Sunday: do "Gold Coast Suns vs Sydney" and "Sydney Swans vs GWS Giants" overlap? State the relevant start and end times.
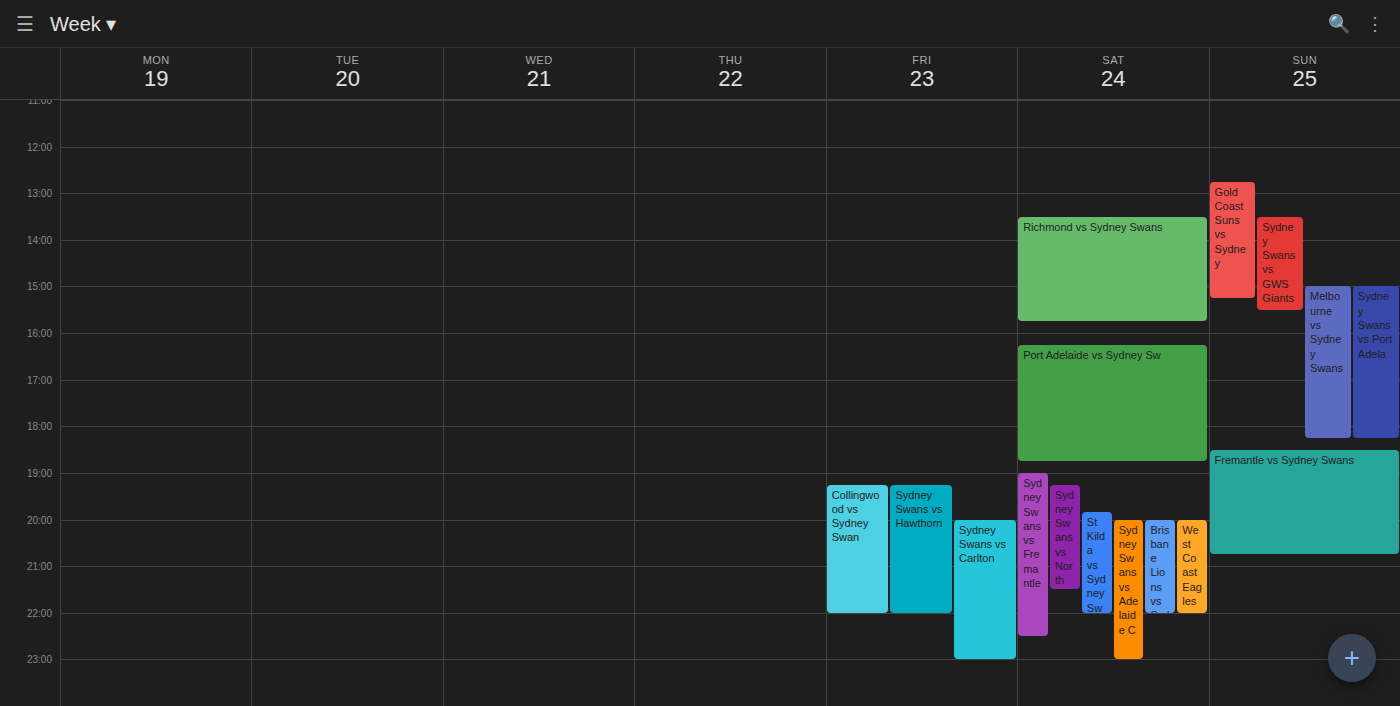
"Sydney Swans vs GWS Giants" starts at 1:30 PM, before "Gold Coast Suns vs Sydney" ends at 3:15 PM -- they overlap.